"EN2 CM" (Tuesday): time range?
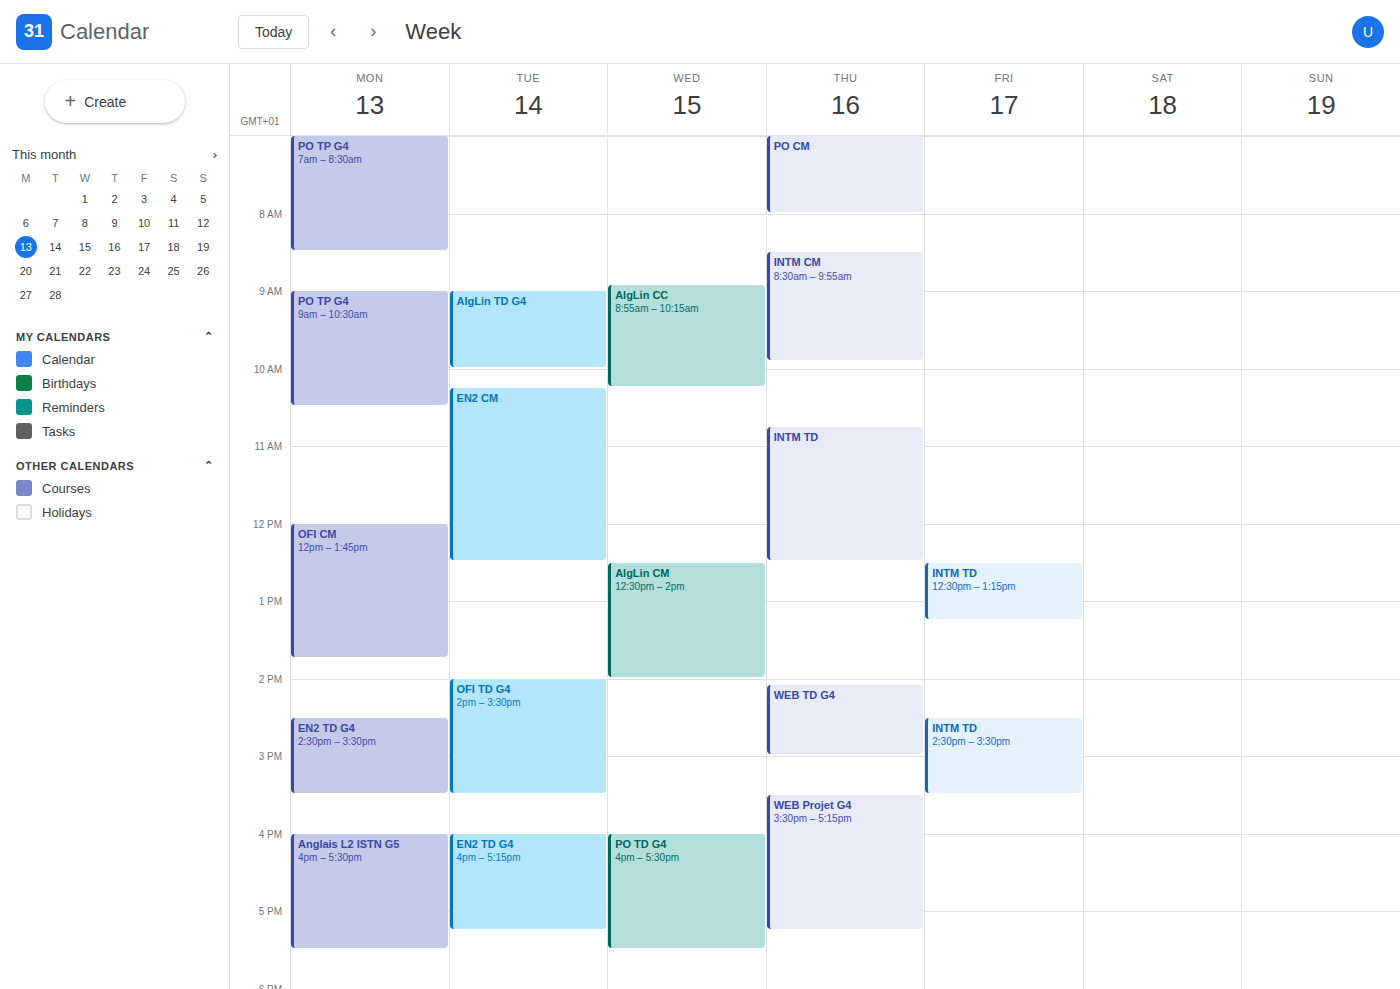
10:15 AM to 12:30 PM